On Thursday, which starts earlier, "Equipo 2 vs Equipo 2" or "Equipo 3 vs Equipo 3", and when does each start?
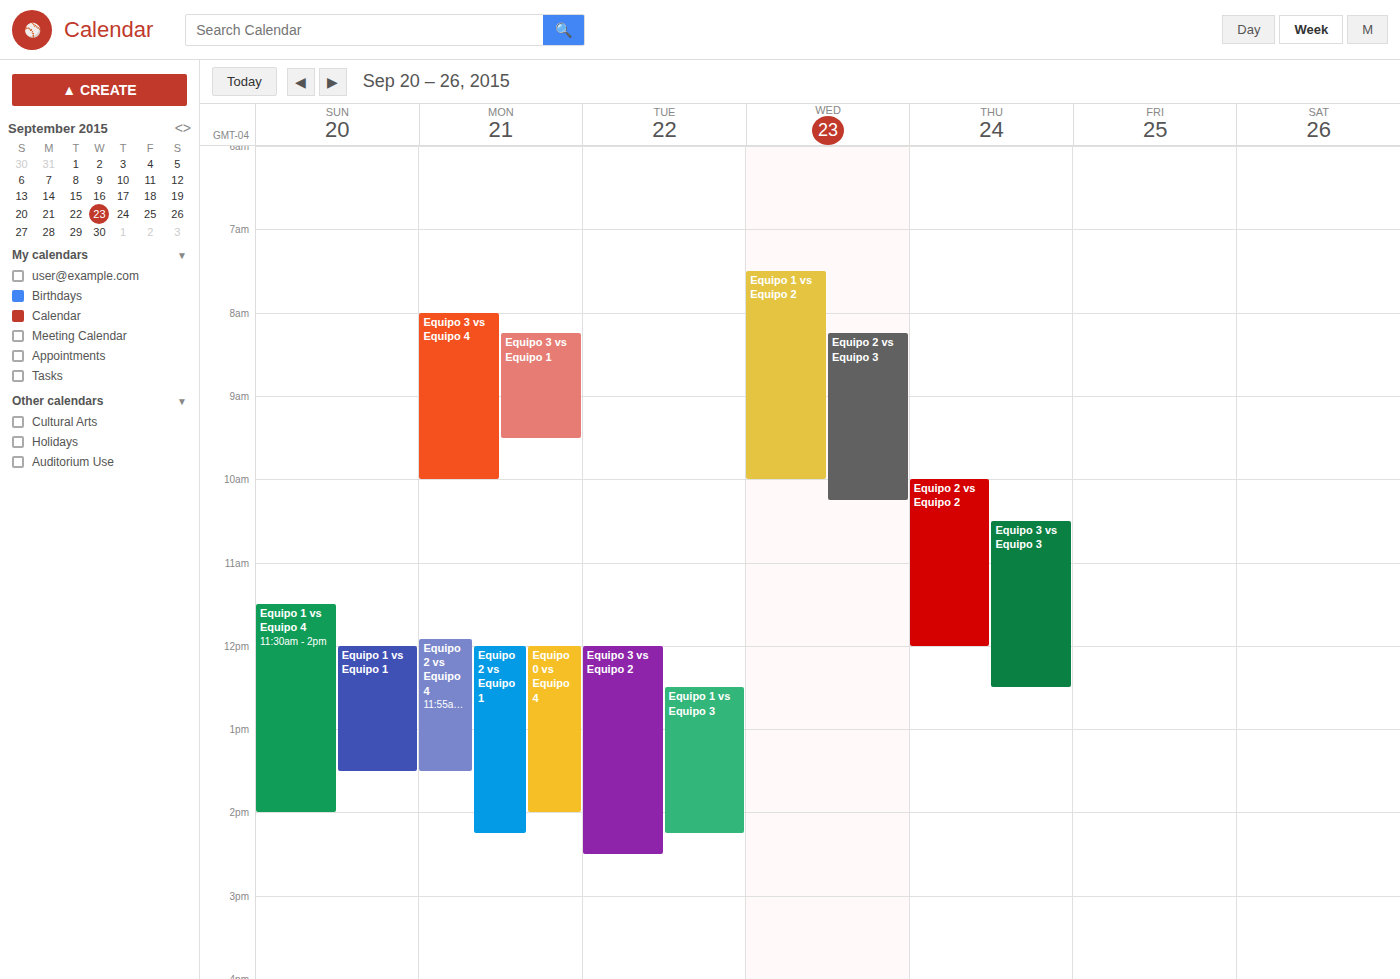
"Equipo 2 vs Equipo 2" 10:00; "Equipo 3 vs Equipo 3" 10:30.